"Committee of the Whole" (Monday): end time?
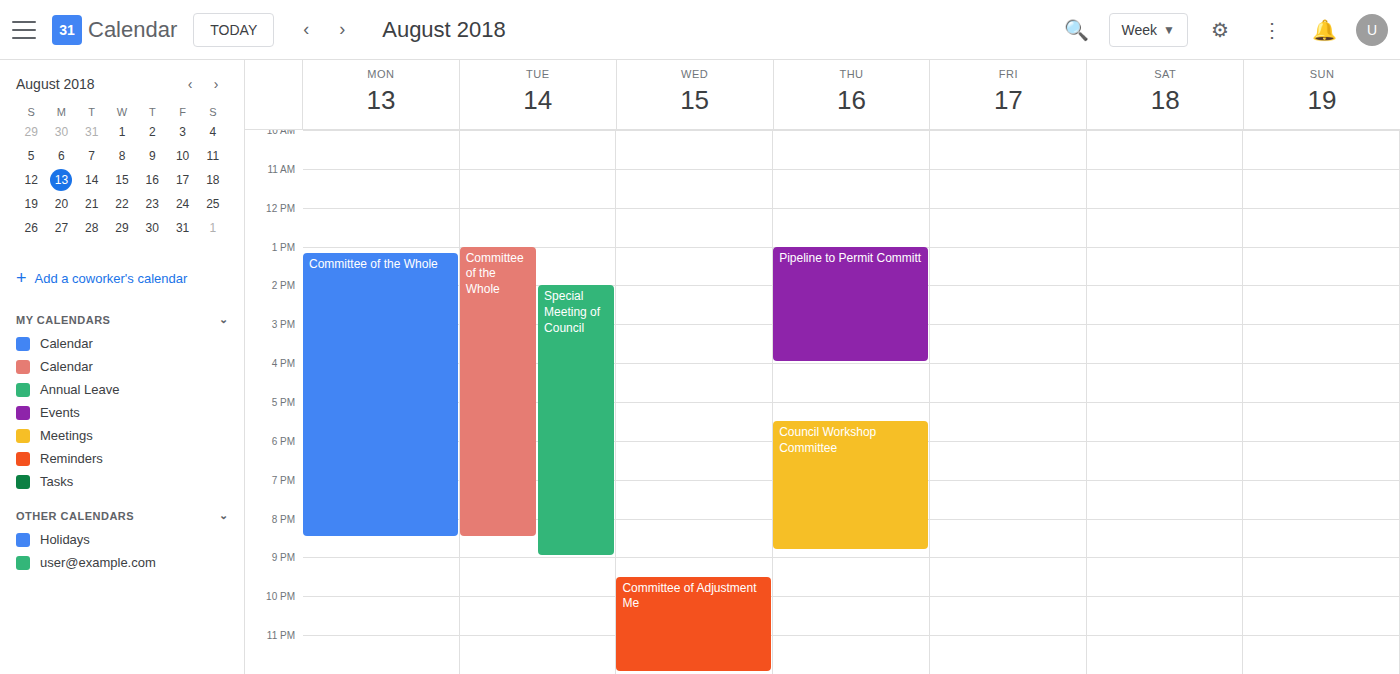
20:30